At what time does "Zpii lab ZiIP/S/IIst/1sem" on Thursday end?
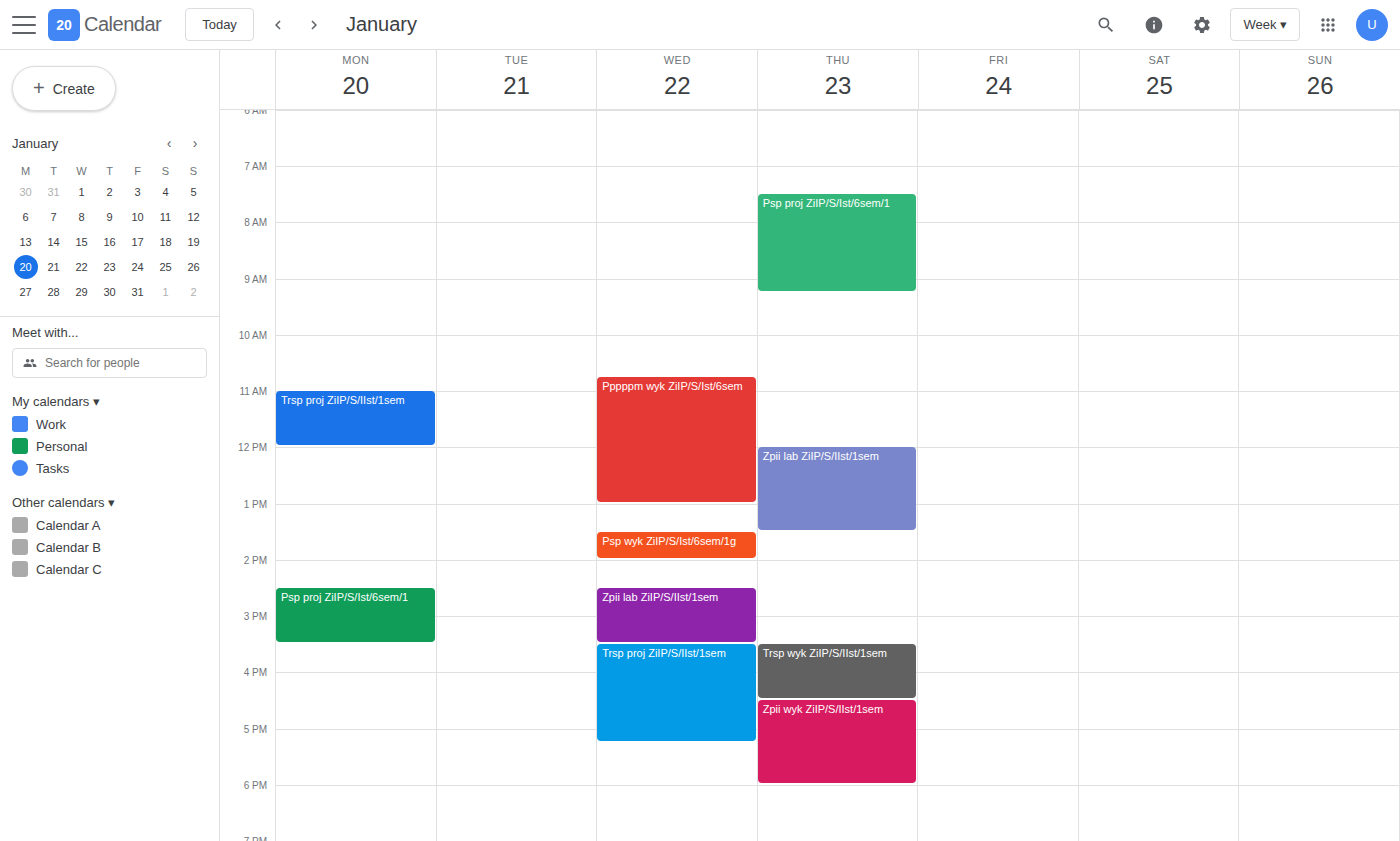
1:30 PM